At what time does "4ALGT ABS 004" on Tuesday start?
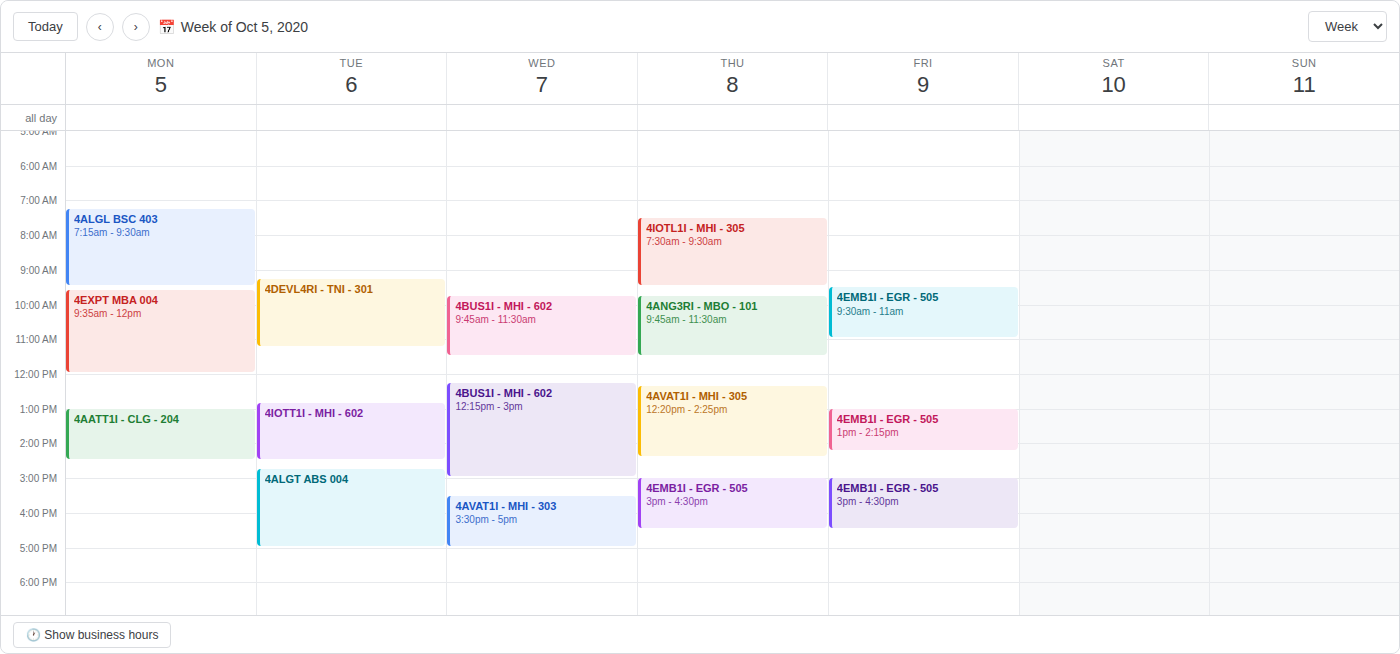
2:45 PM